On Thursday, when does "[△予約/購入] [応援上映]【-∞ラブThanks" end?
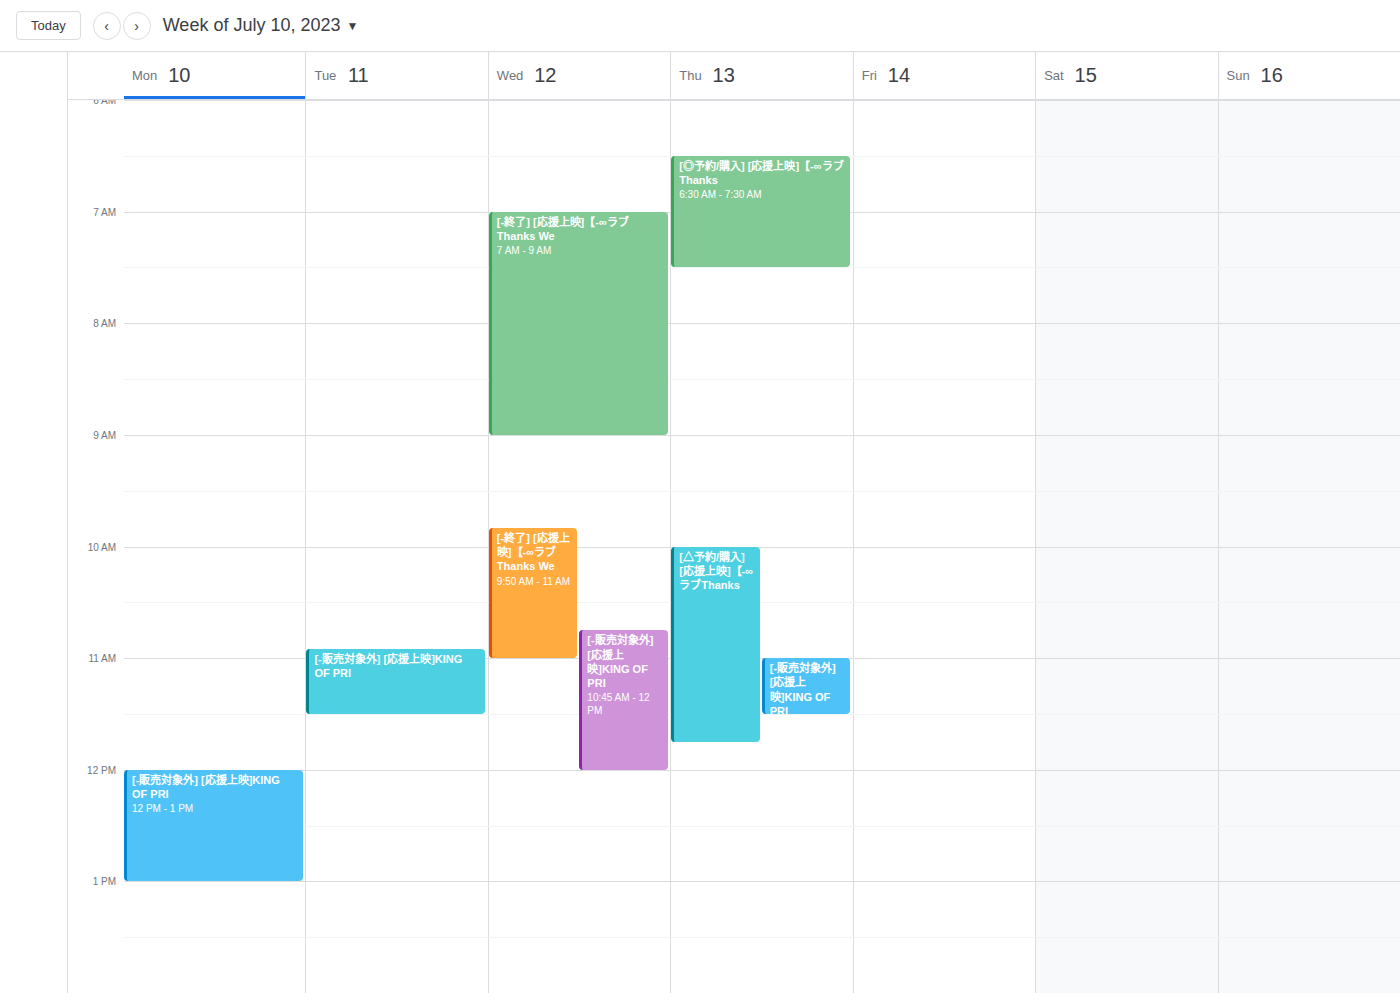
11:45 AM